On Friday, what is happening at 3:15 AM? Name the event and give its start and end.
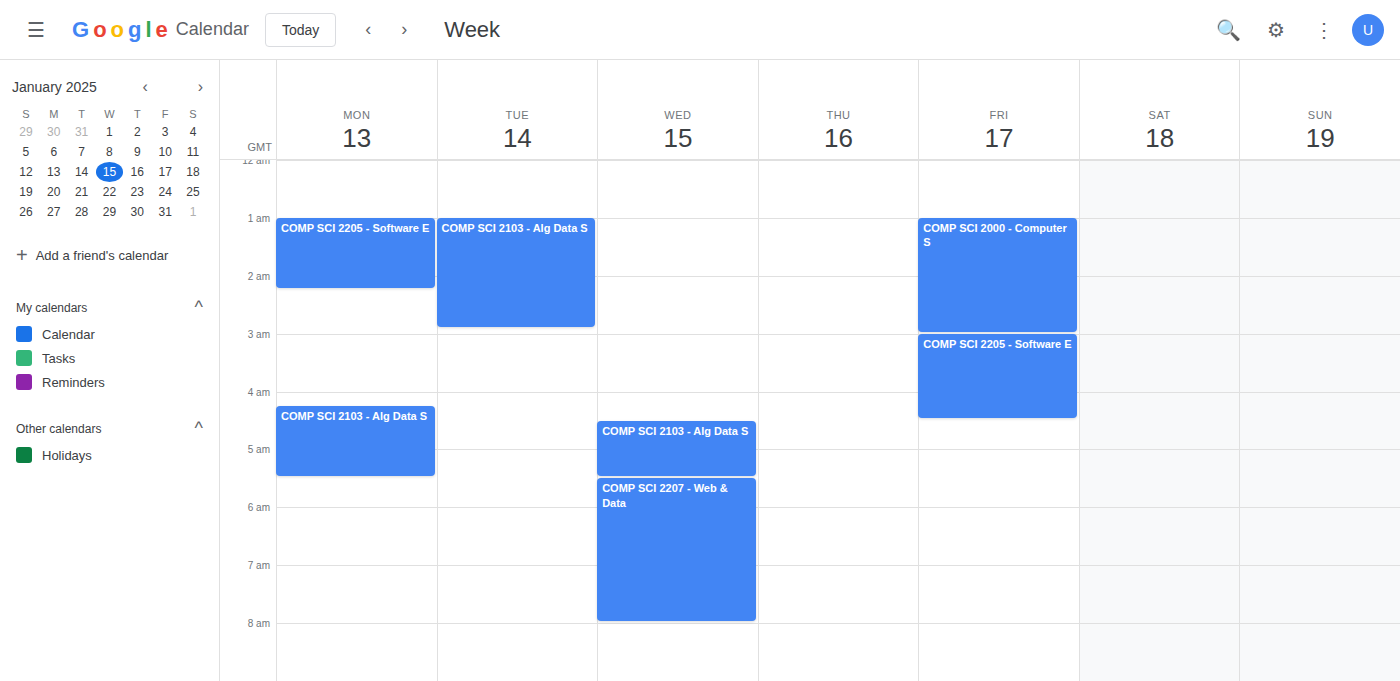
"COMP SCI 2205 - Software E", 3:00 AM to 4:30 AM